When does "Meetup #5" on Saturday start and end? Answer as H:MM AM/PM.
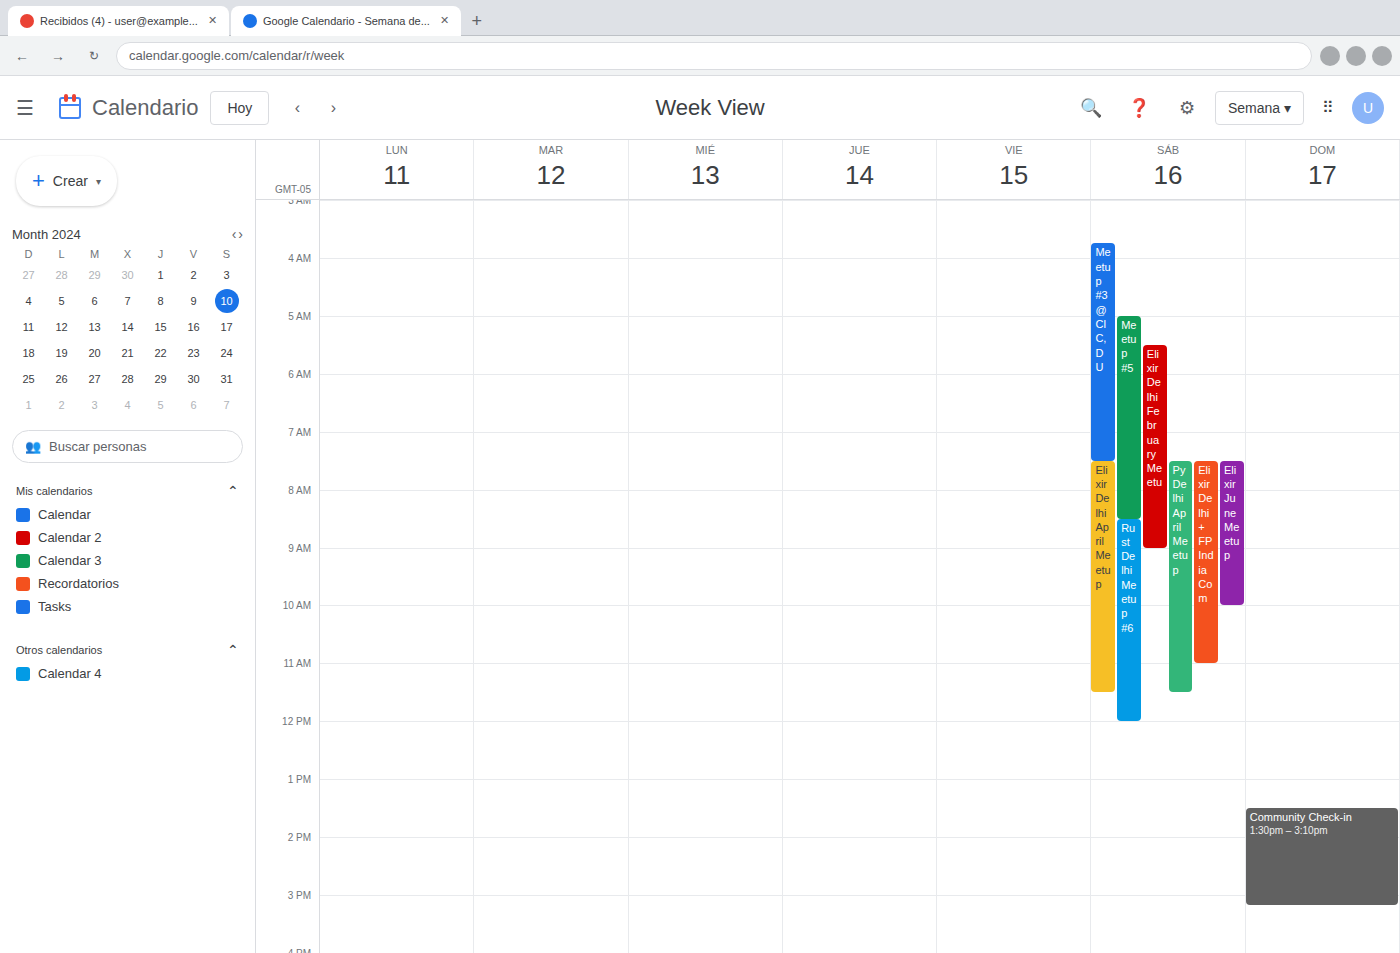
5:00 AM to 8:30 AM